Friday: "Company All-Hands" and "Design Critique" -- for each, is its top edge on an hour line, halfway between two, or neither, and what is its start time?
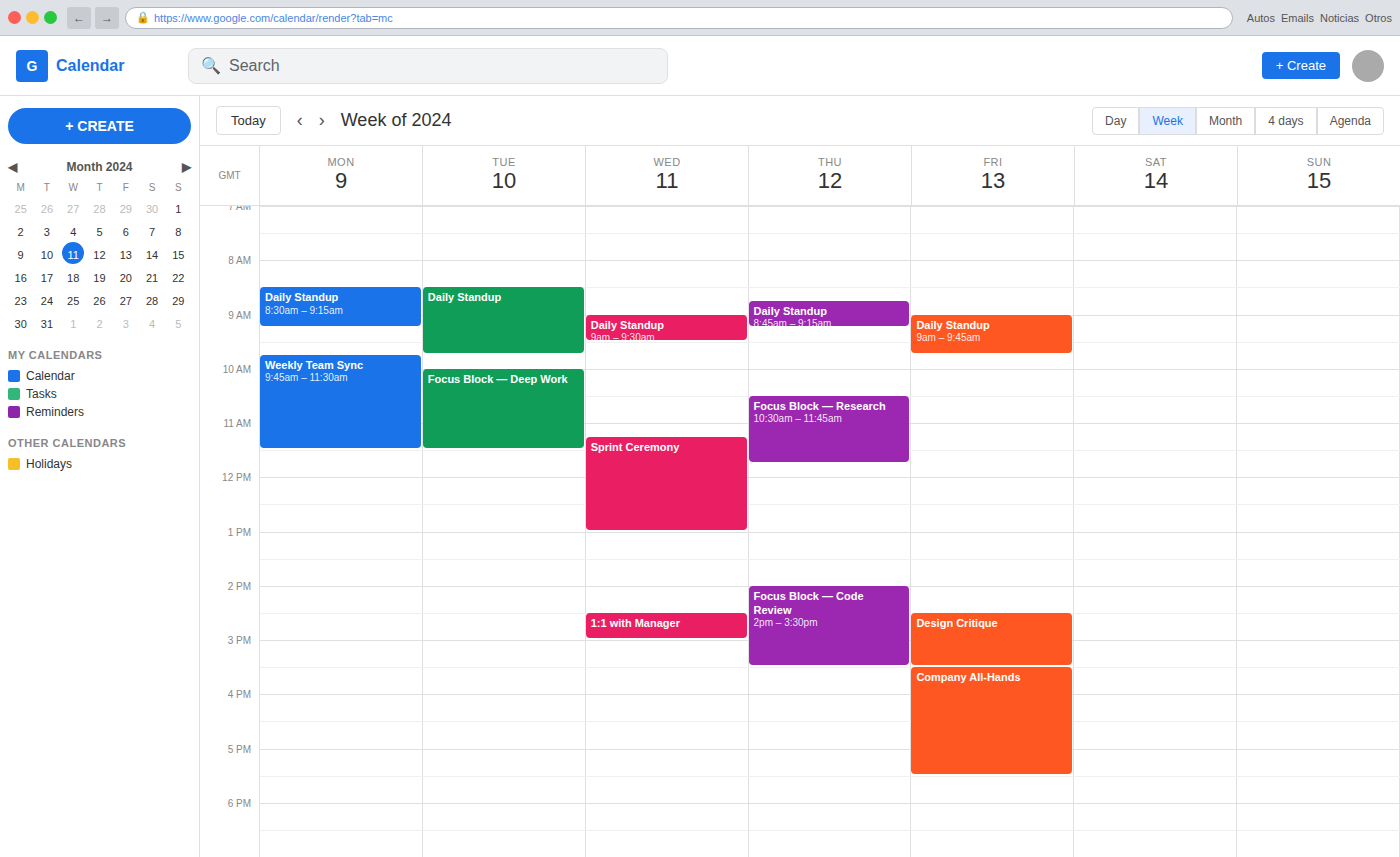
"Company All-Hands": 3:30 PM, halfway between the 3 PM and 4 PM lines. "Design Critique": 2:30 PM, halfway between the 2 PM and 3 PM lines.